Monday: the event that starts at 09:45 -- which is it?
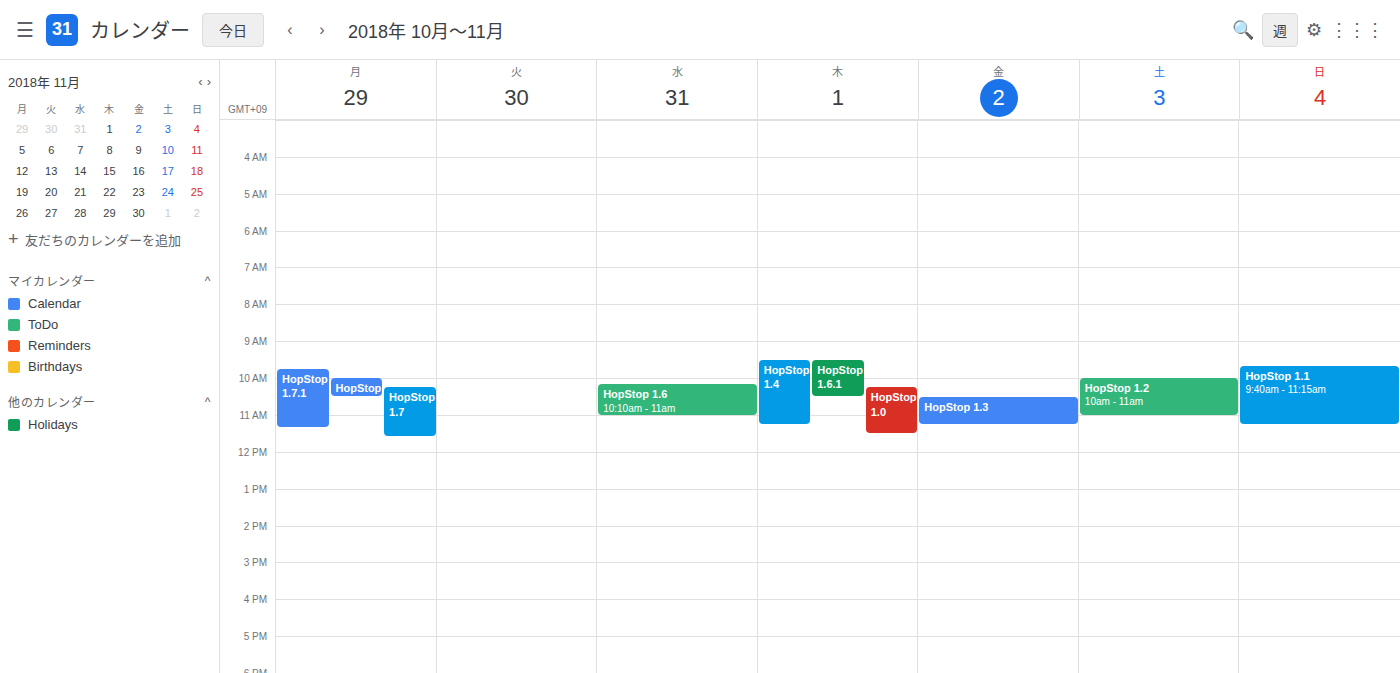
"HopStop 1.7.1"